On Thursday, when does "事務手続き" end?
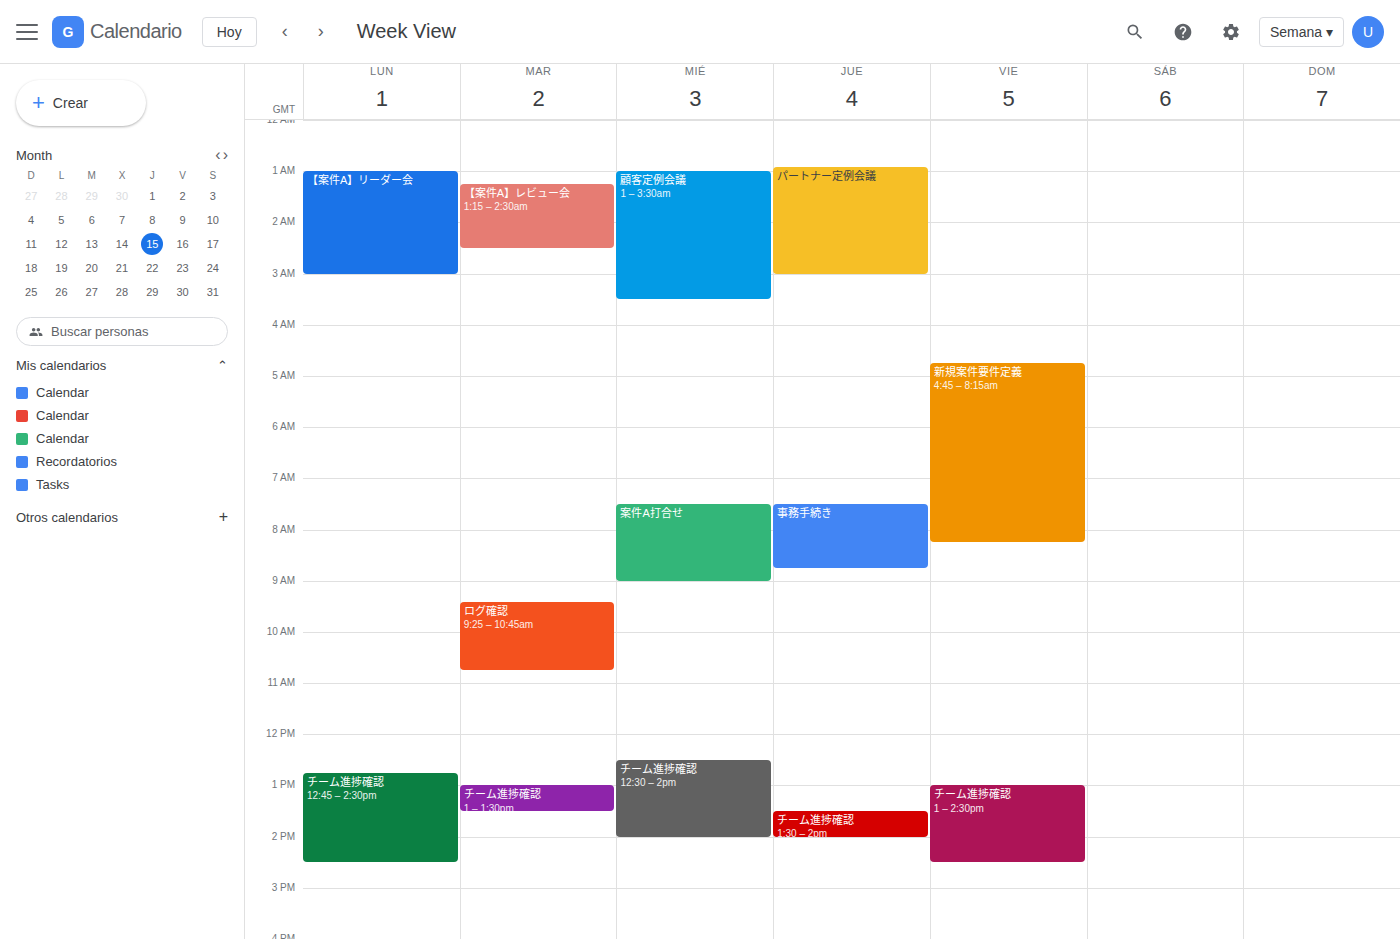
8:45 AM